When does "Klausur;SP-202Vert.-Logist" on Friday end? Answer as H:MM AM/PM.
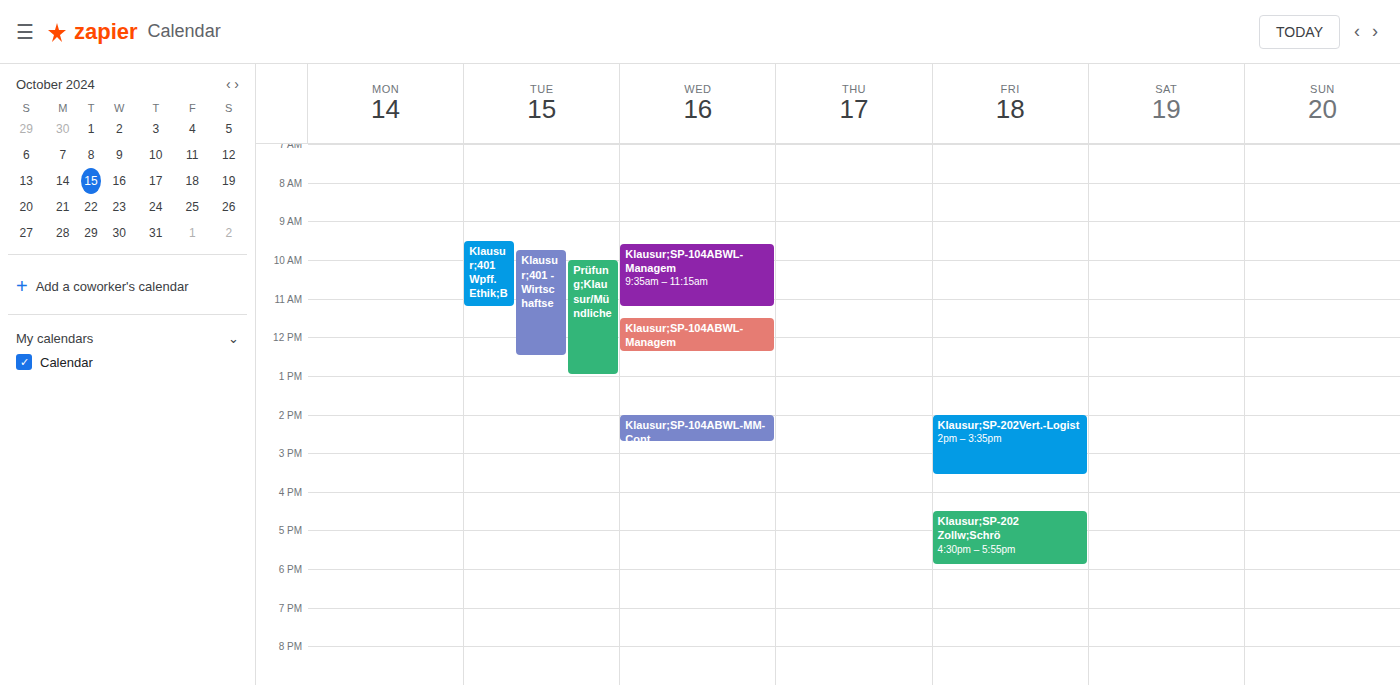
3:35 PM